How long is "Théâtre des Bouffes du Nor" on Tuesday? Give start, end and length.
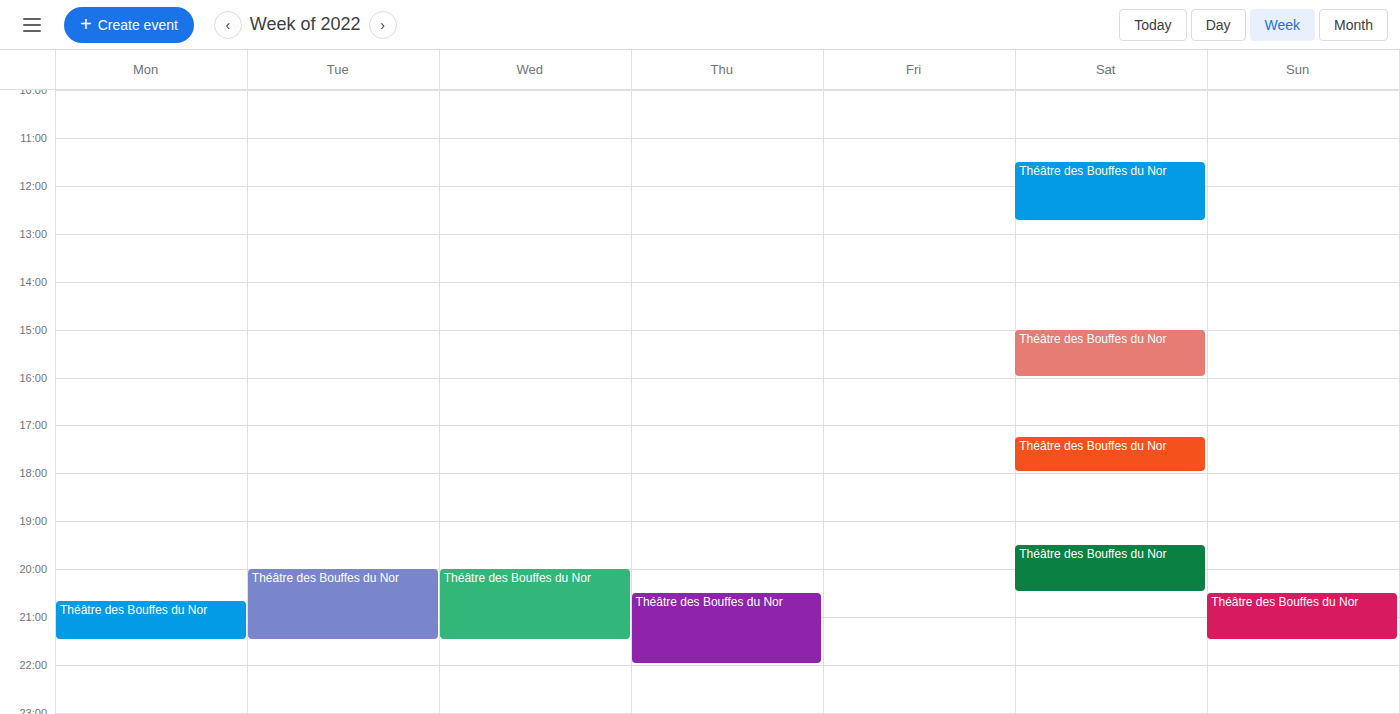
8:00 PM to 9:30 PM, 1 hour 30 minutes